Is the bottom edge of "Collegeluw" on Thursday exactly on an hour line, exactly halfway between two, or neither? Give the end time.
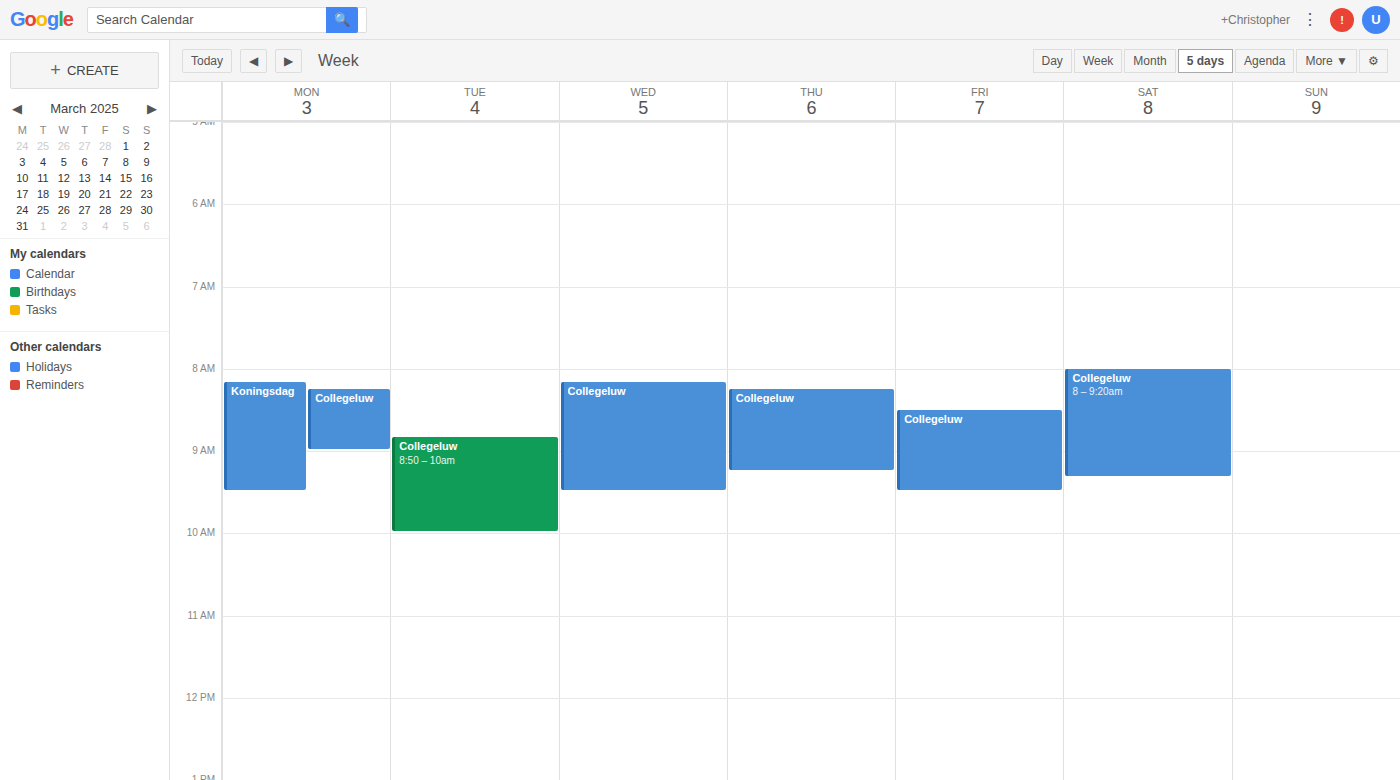
9:15 AM -- neither: a quarter of the way from the 9 AM line to the 10 AM line.